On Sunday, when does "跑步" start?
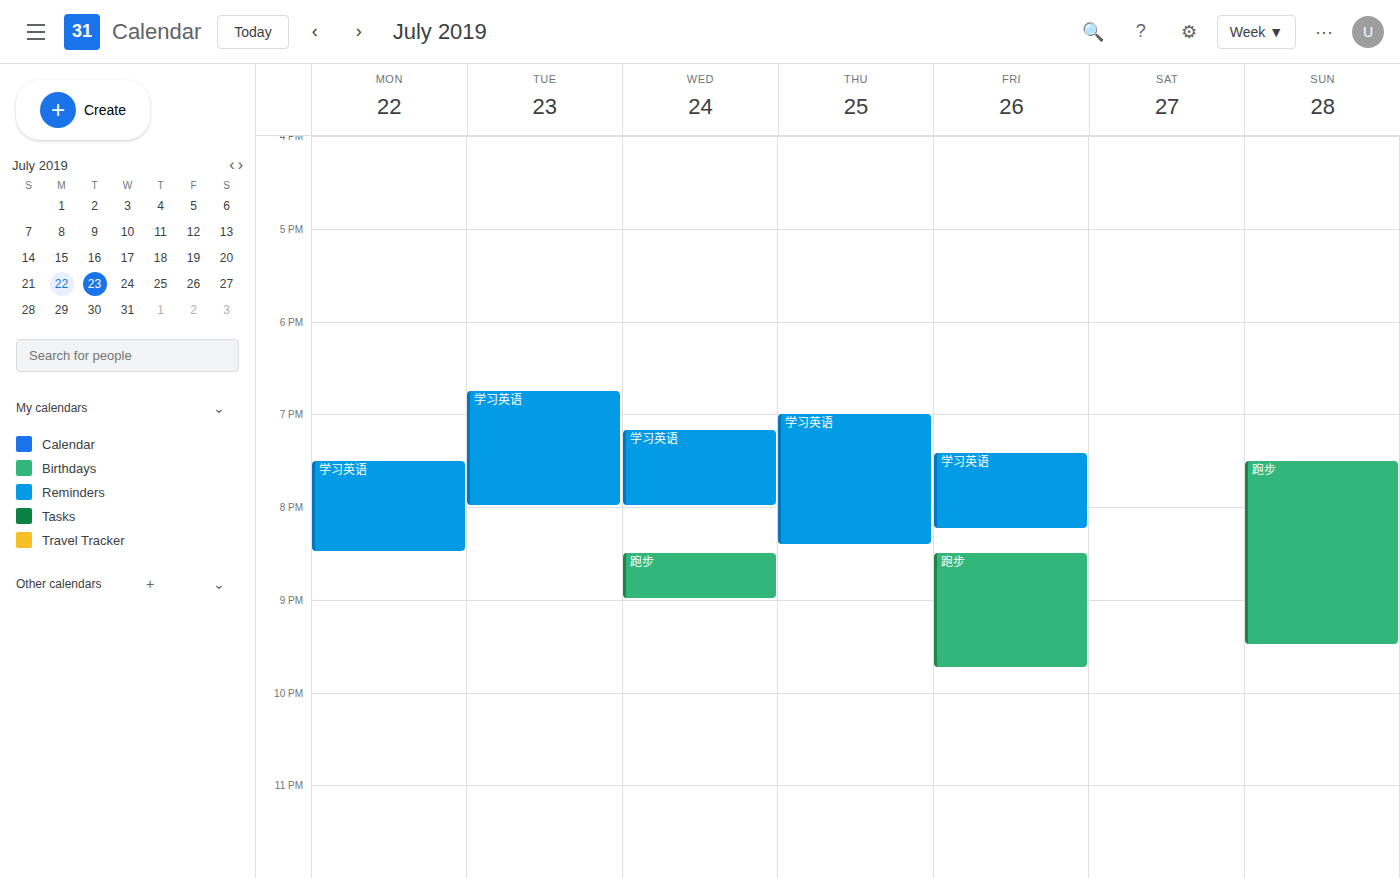
19:30